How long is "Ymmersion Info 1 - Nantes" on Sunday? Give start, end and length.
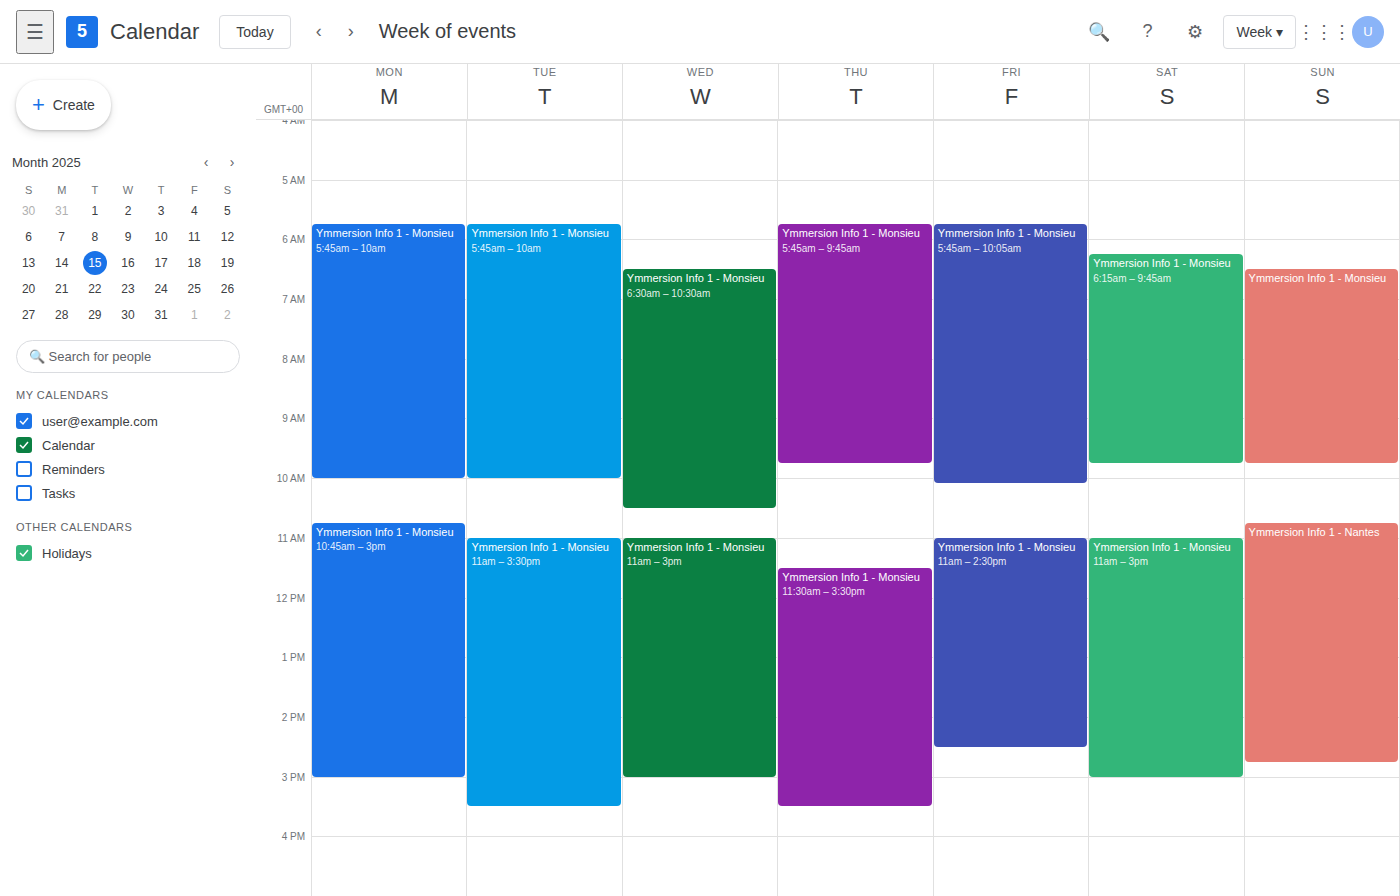
10:45 AM to 2:45 PM, 4 hours